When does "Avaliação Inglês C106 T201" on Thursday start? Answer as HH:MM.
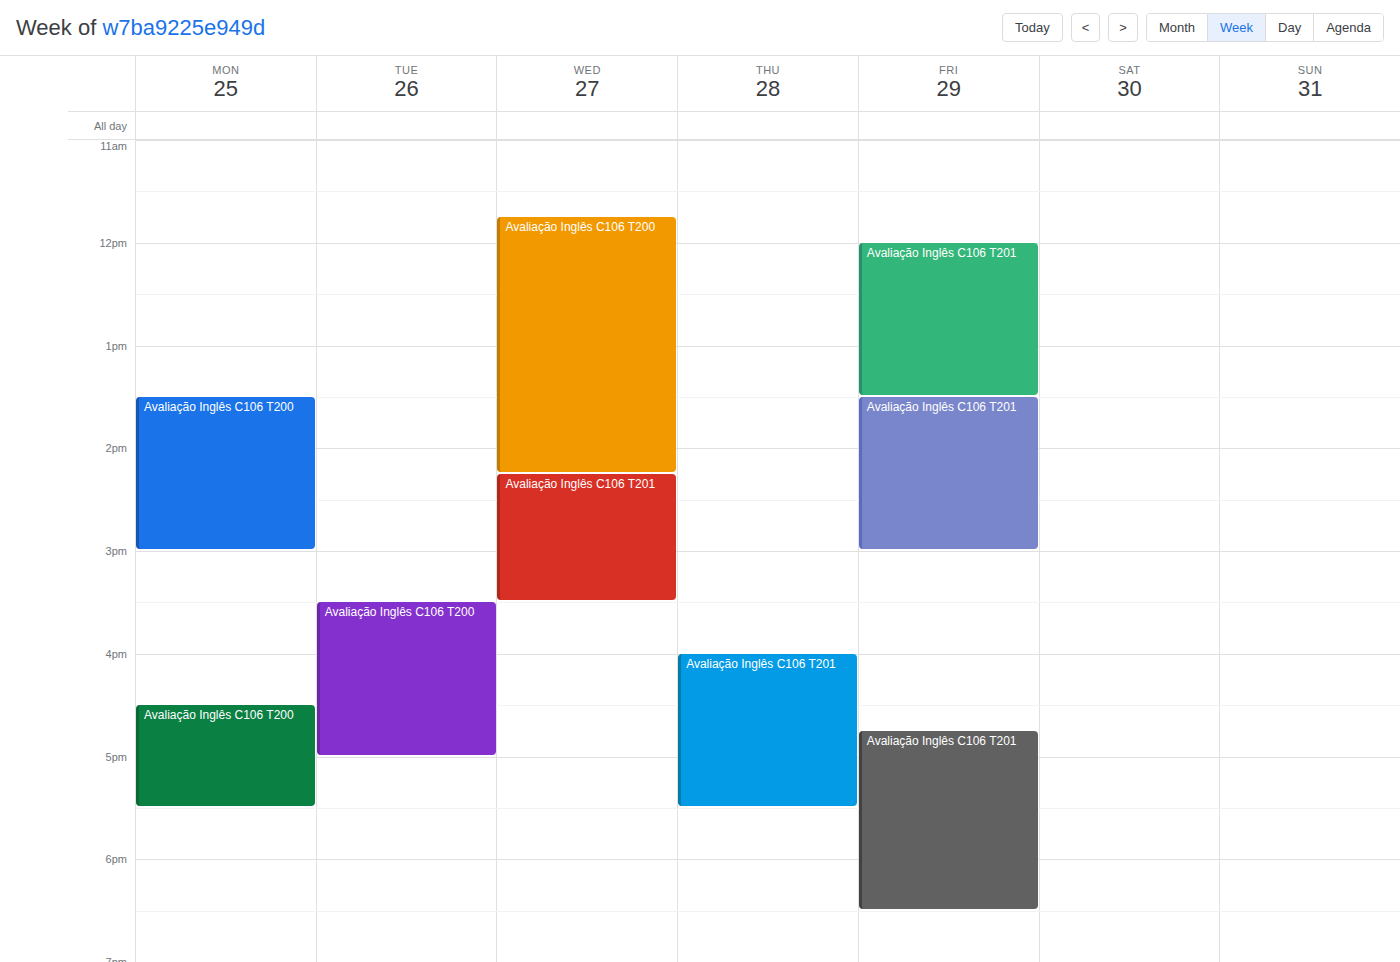
16:00